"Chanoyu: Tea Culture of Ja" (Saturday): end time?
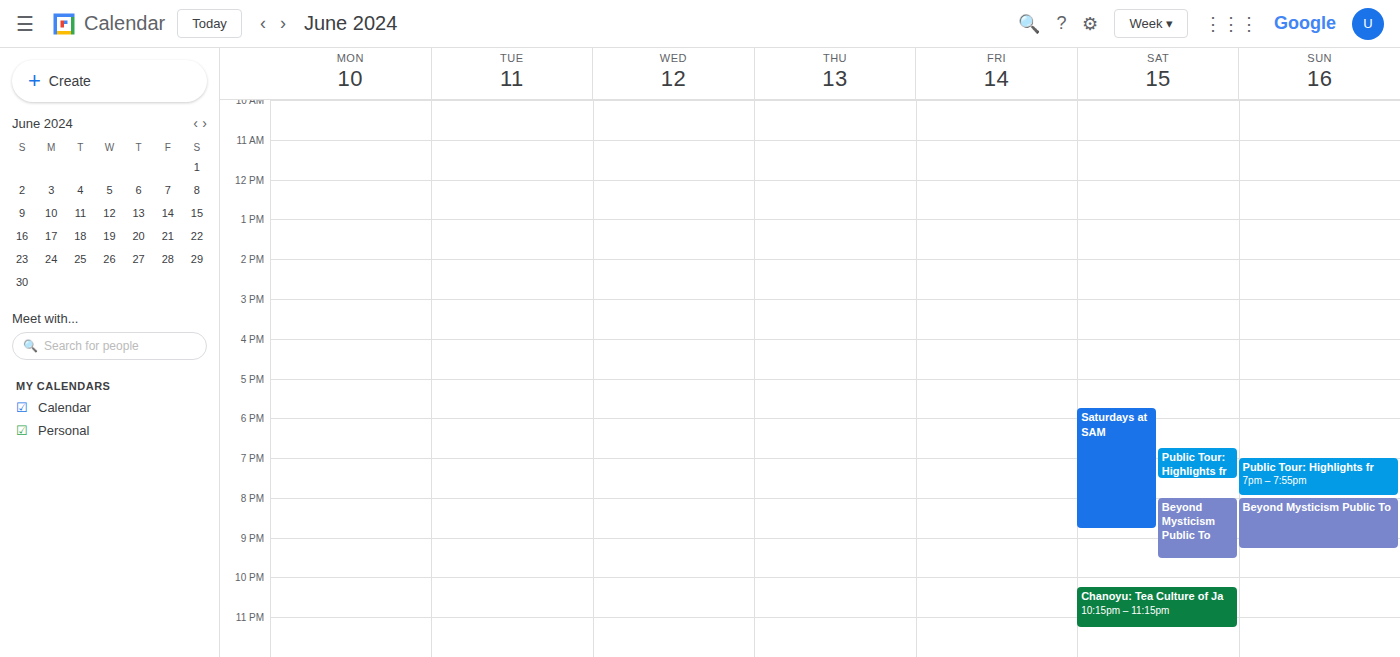
23:15